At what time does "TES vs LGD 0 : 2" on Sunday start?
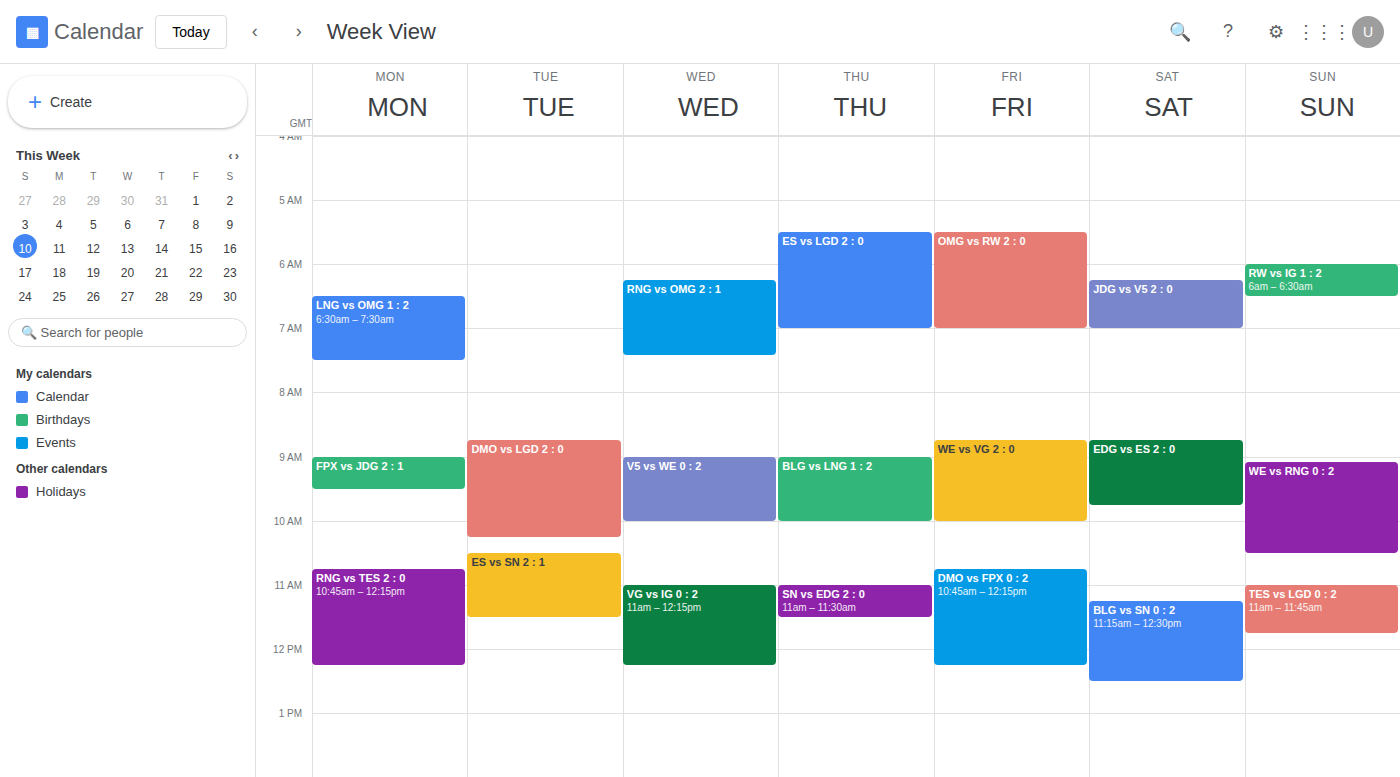
11:00